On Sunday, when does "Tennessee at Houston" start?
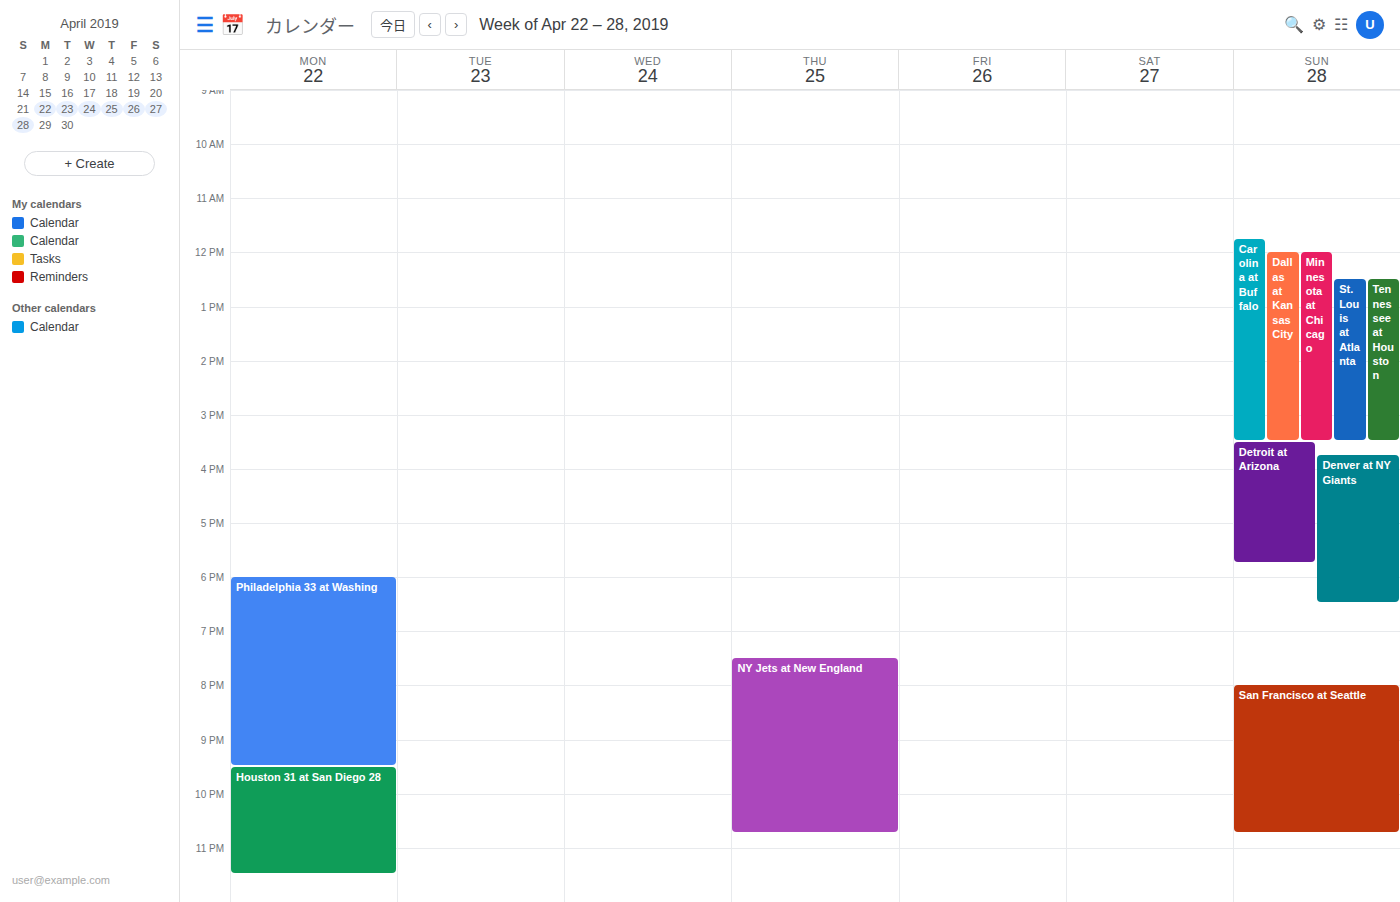
12:30 PM